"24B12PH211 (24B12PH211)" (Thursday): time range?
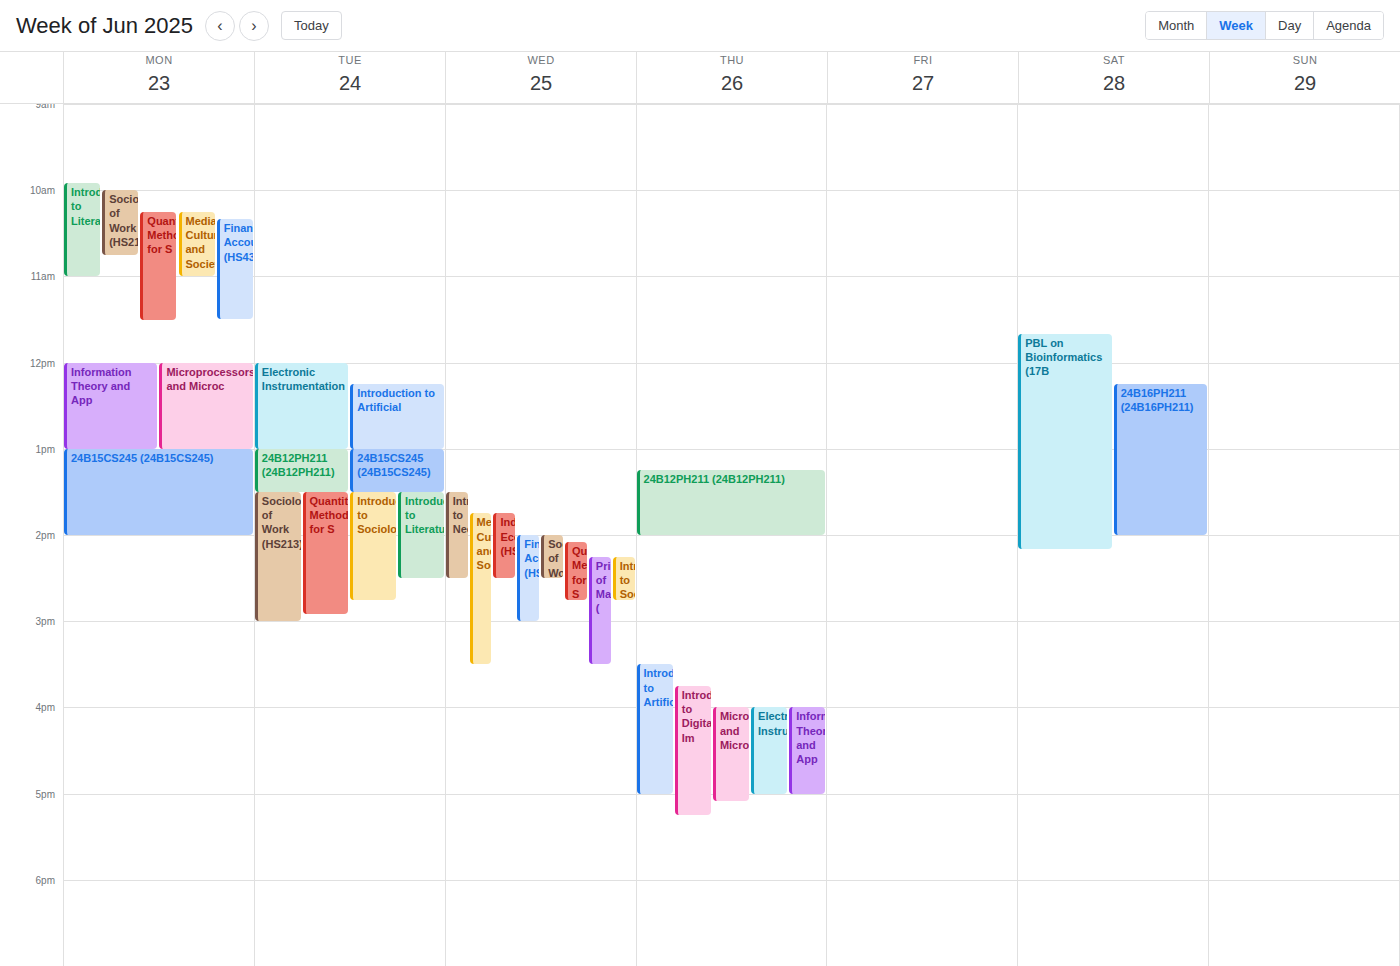
13:15 to 14:00